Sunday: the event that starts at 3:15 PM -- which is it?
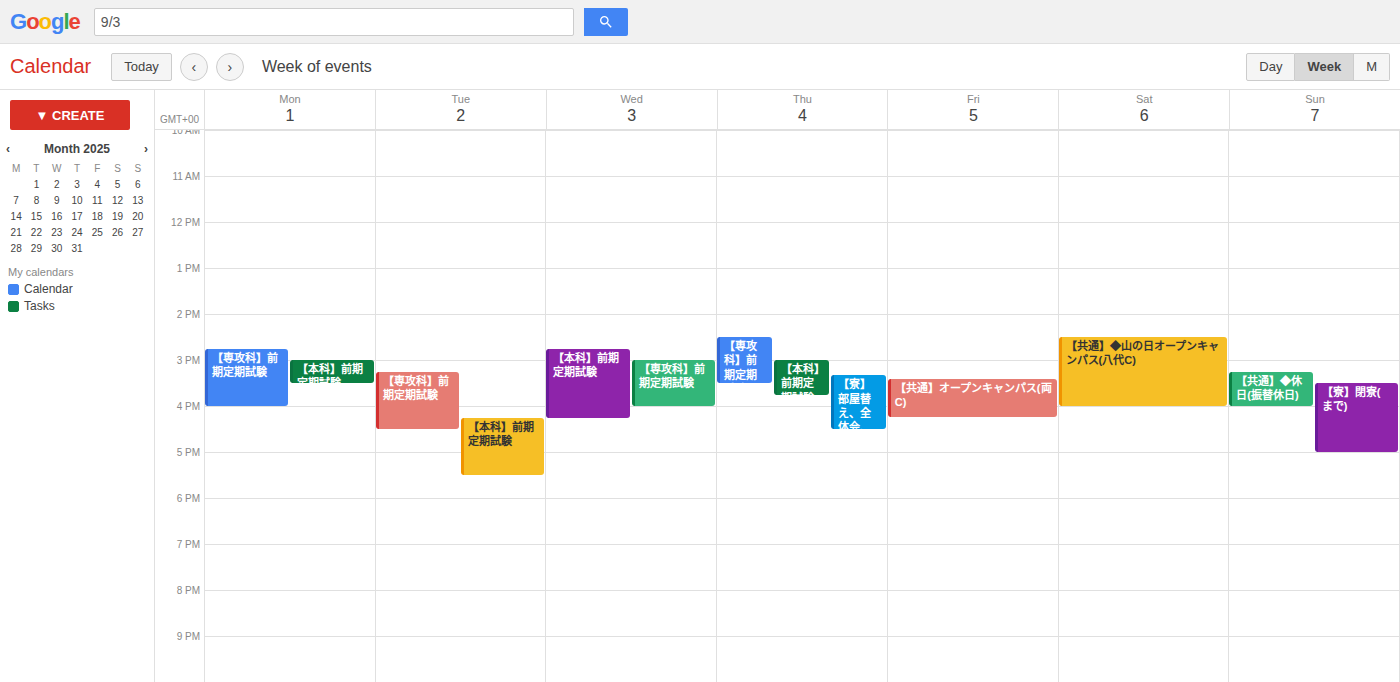
"【共通】◆休日(振替休日)"